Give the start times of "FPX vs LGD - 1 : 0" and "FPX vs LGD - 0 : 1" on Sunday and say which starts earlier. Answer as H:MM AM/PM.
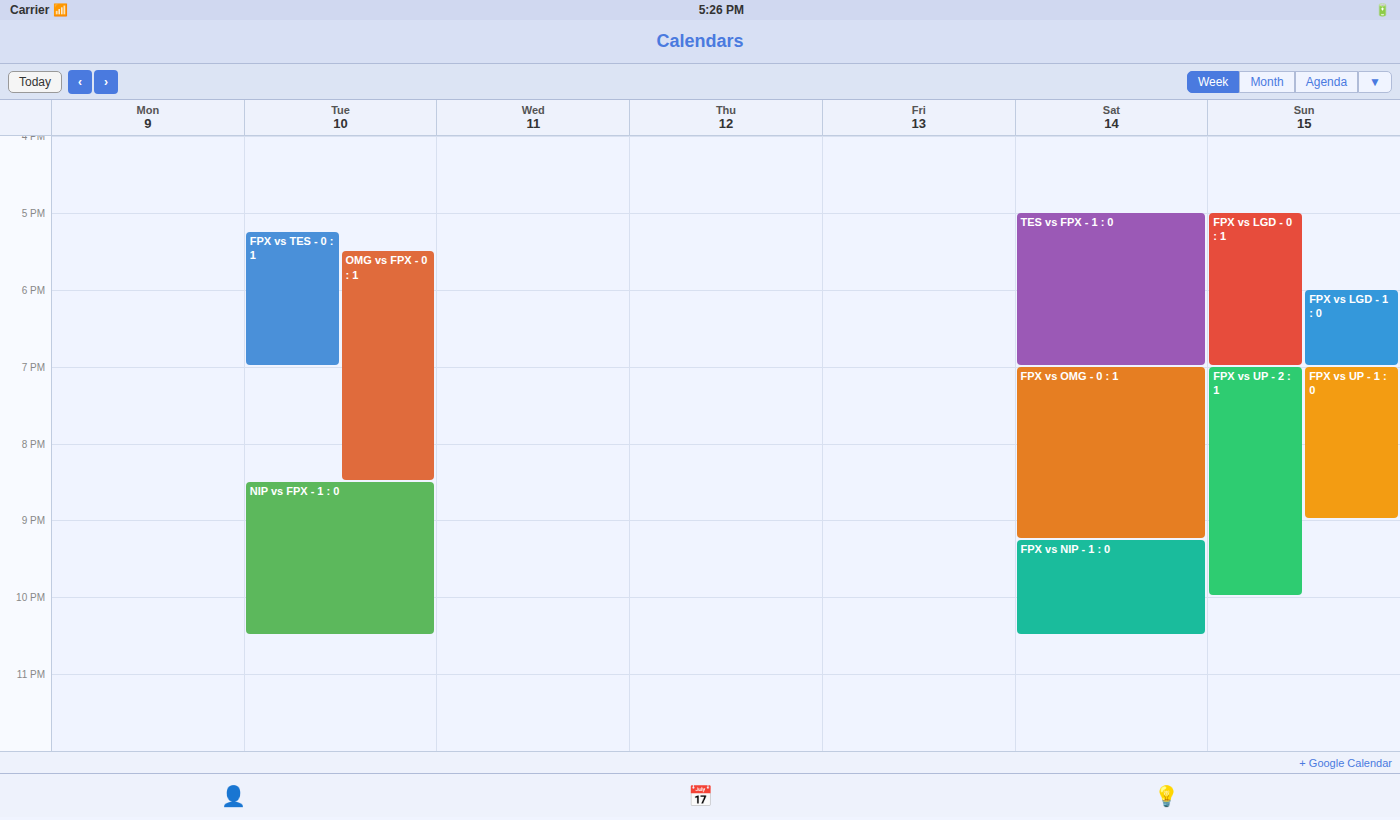
"FPX vs LGD - 0 : 1" 5:00 PM; "FPX vs LGD - 1 : 0" 6:00 PM.